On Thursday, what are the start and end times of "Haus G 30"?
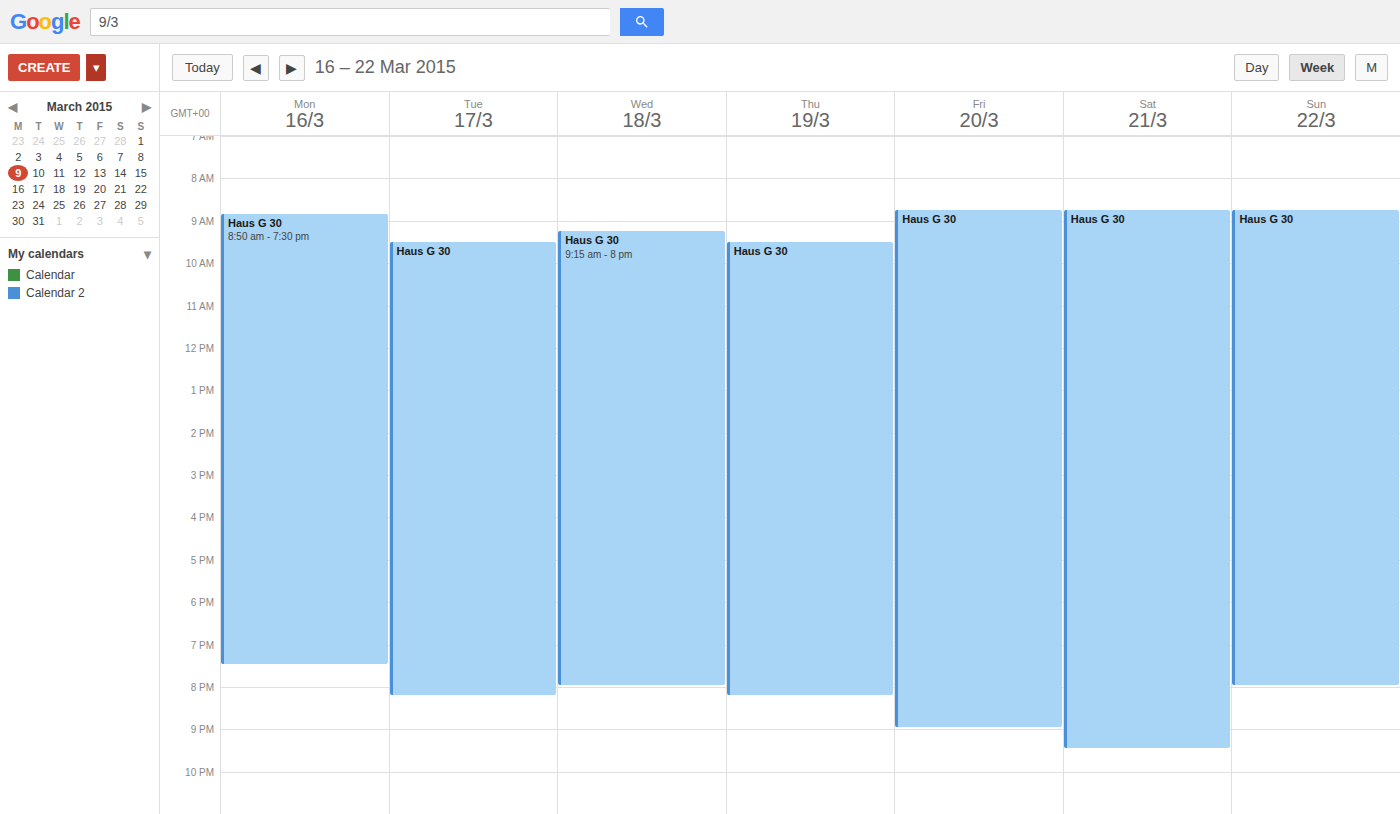
09:30 to 20:15